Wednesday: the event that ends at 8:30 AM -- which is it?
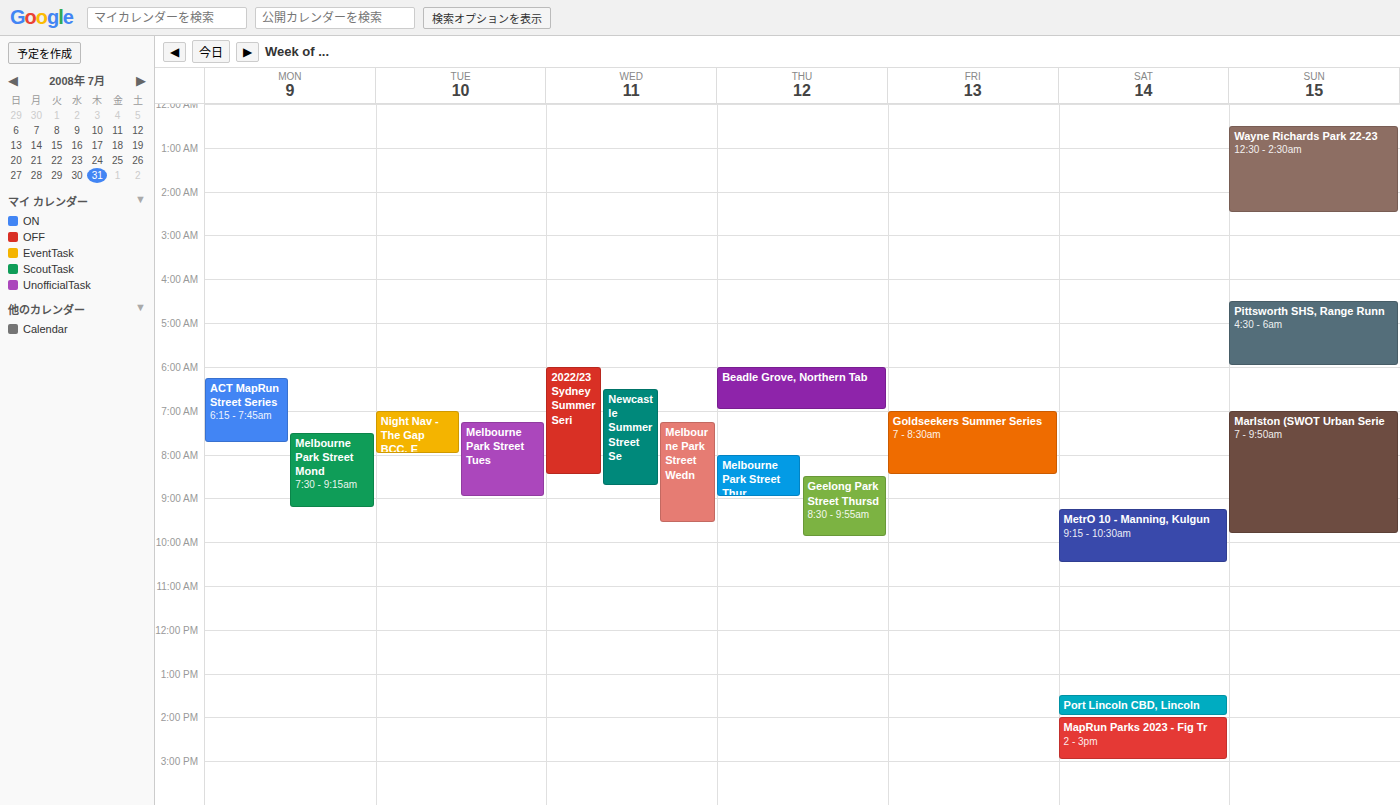
"2022/23 Sydney Summer Seri"